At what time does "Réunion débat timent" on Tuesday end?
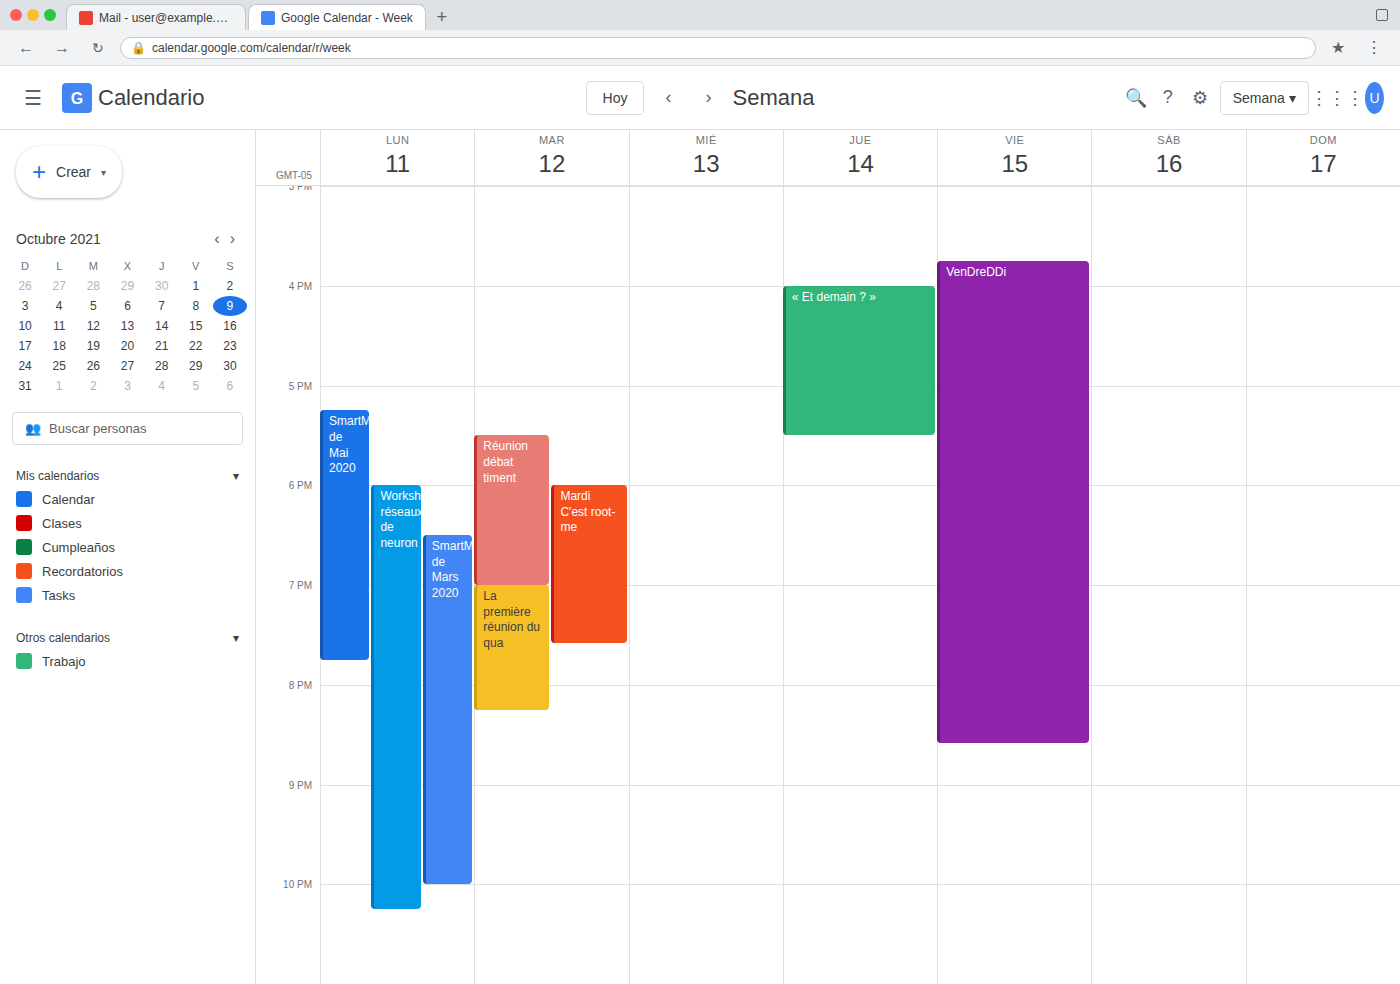
19:00